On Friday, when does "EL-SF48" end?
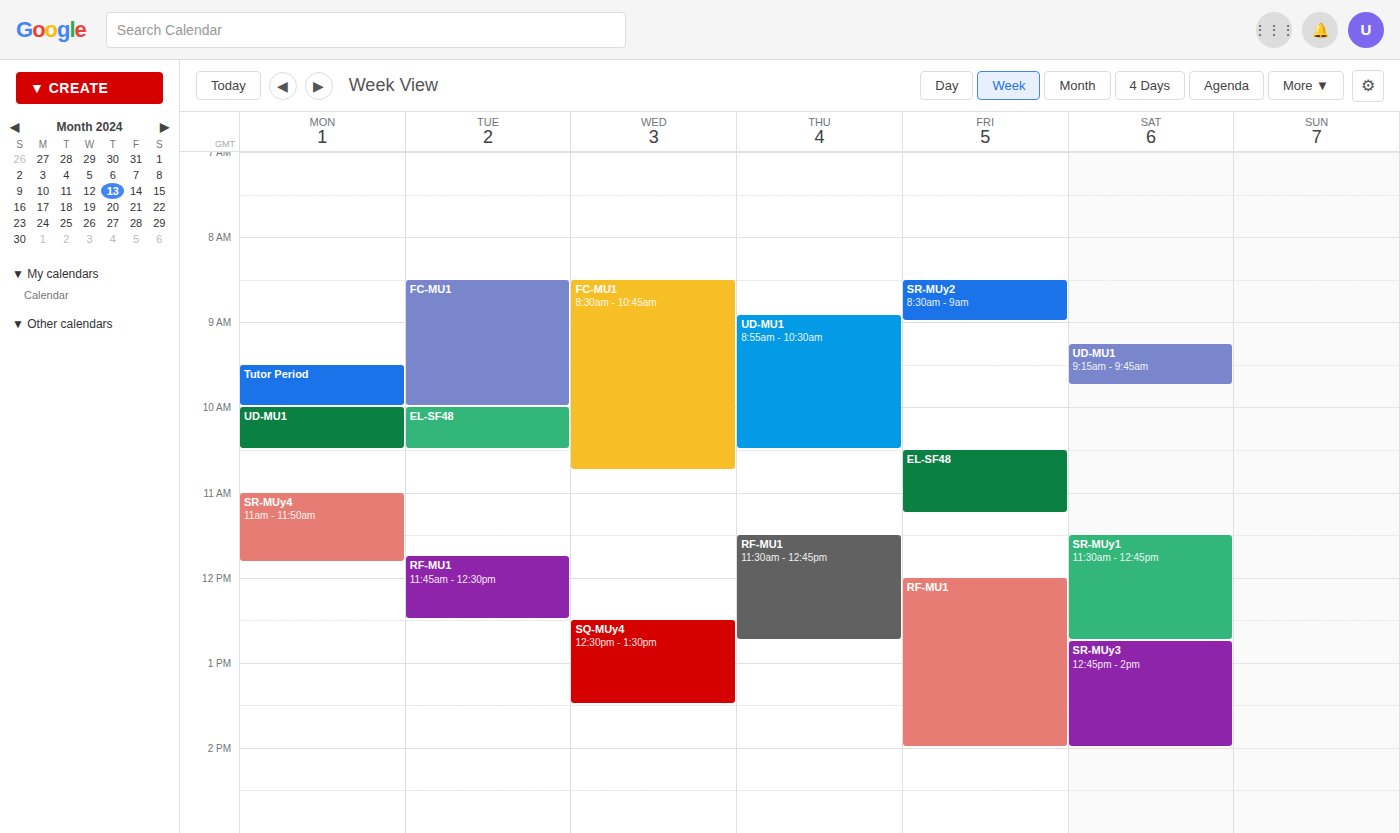
11:15 AM